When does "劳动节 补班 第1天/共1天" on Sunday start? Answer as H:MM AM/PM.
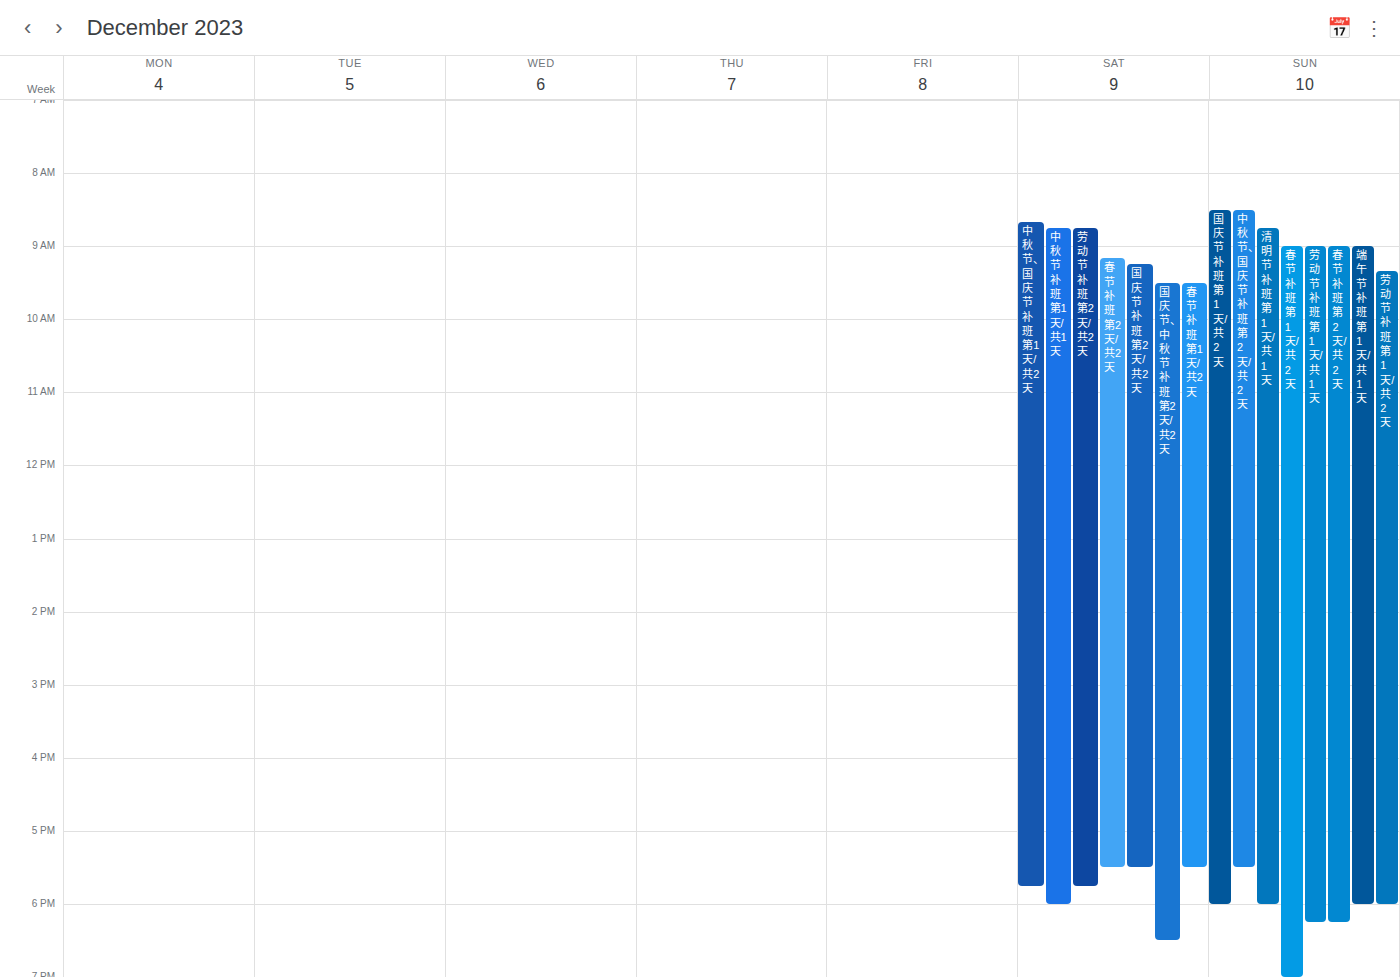
9:00 AM